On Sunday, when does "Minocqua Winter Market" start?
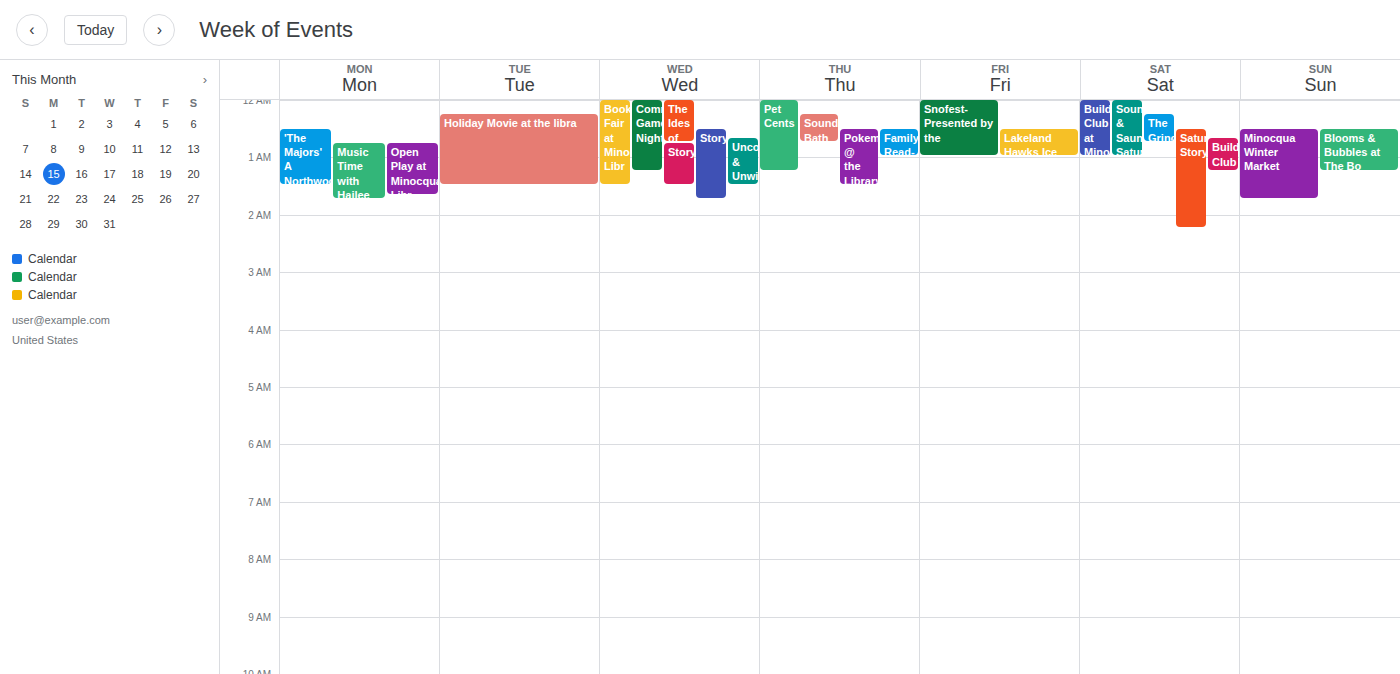
00:30